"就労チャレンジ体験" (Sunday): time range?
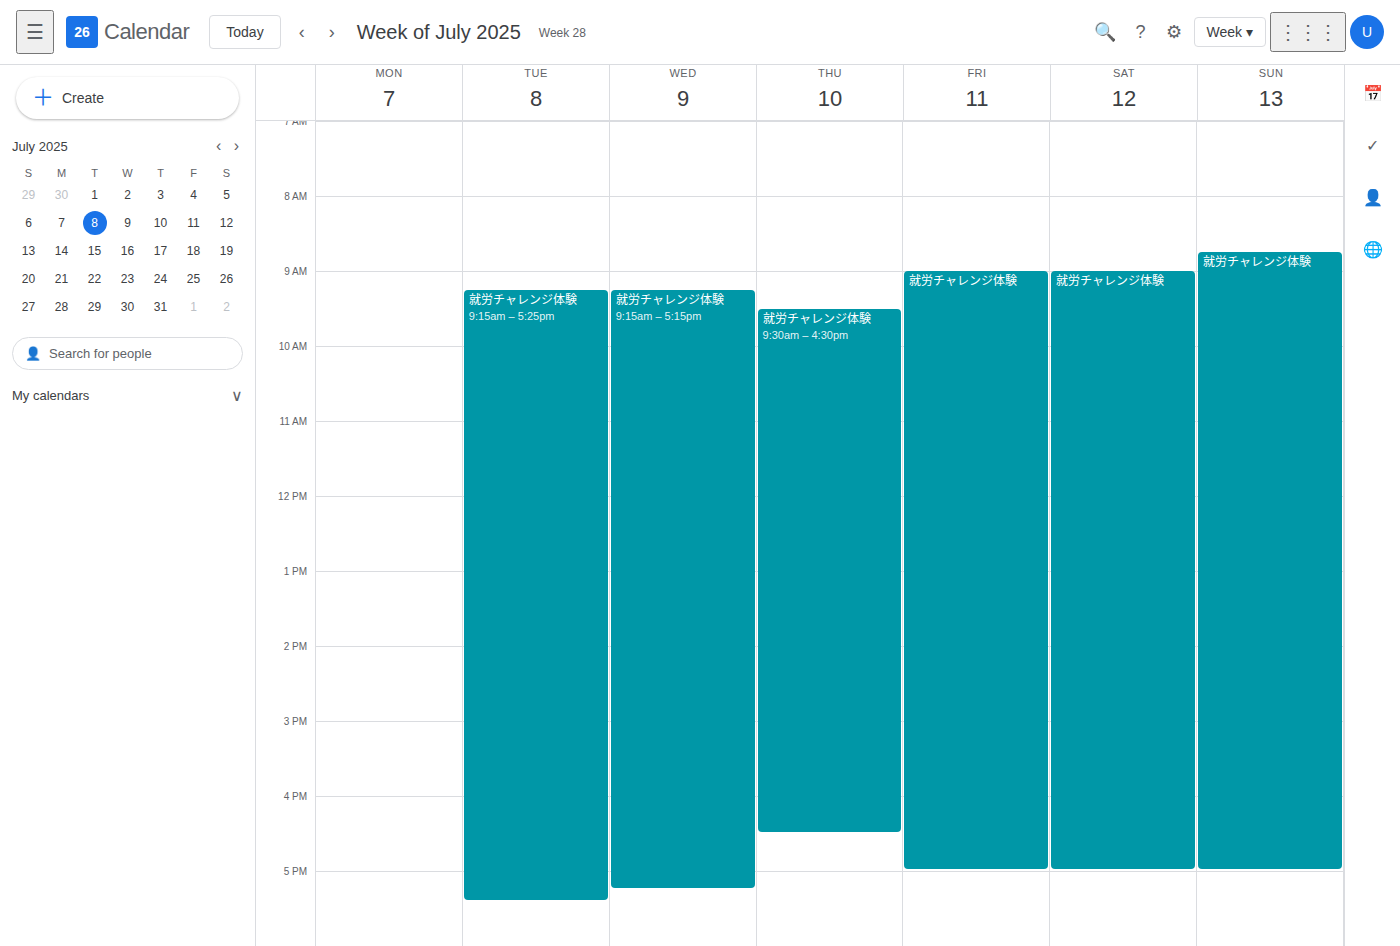
08:45 to 17:00